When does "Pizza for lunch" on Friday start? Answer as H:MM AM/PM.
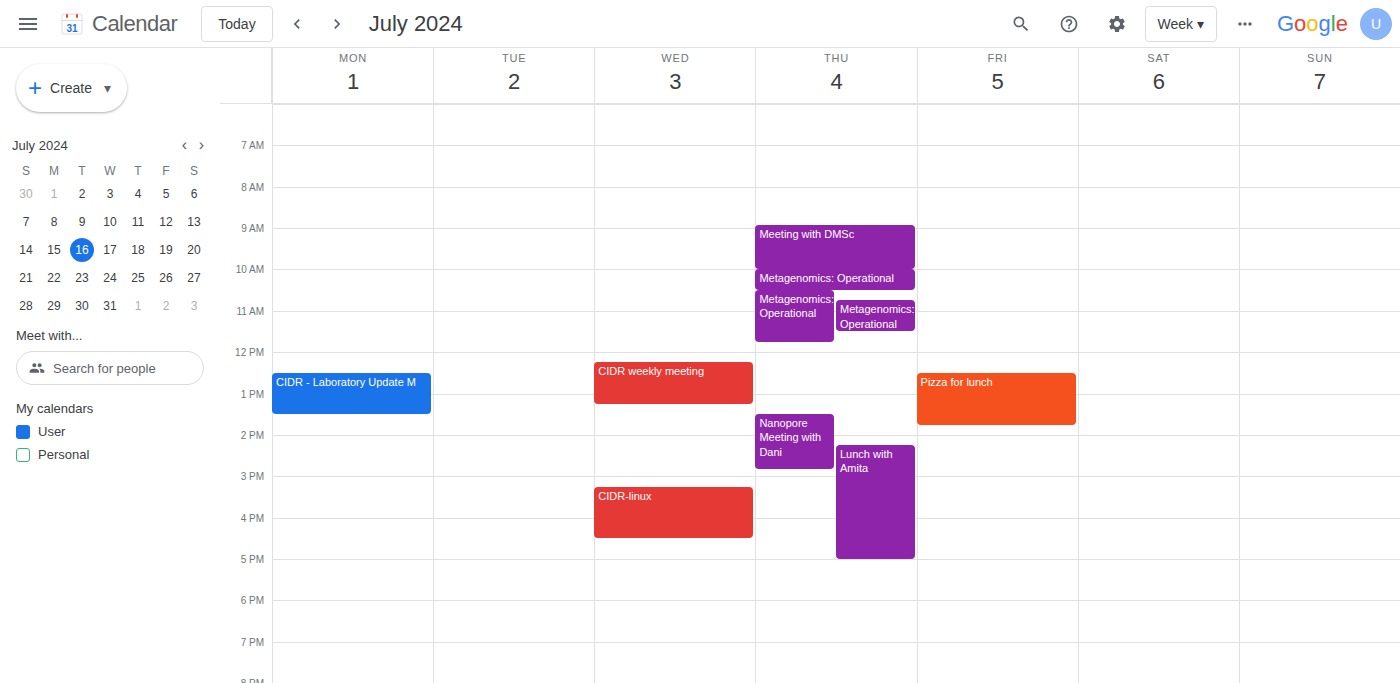
12:30 PM